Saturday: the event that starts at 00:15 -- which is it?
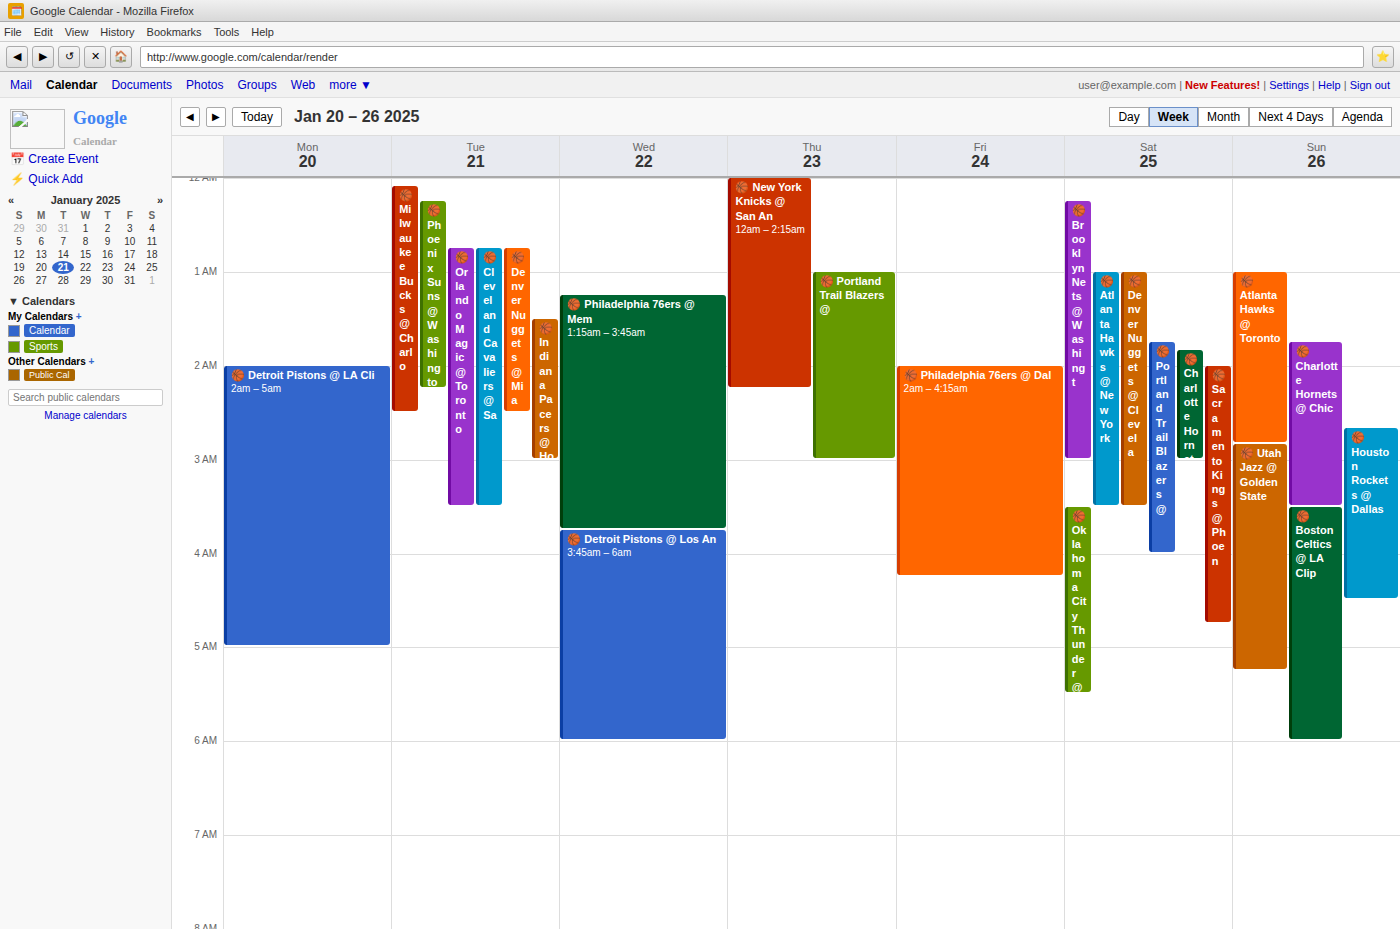
"🏀 Brooklyn Nets @ Washingt"